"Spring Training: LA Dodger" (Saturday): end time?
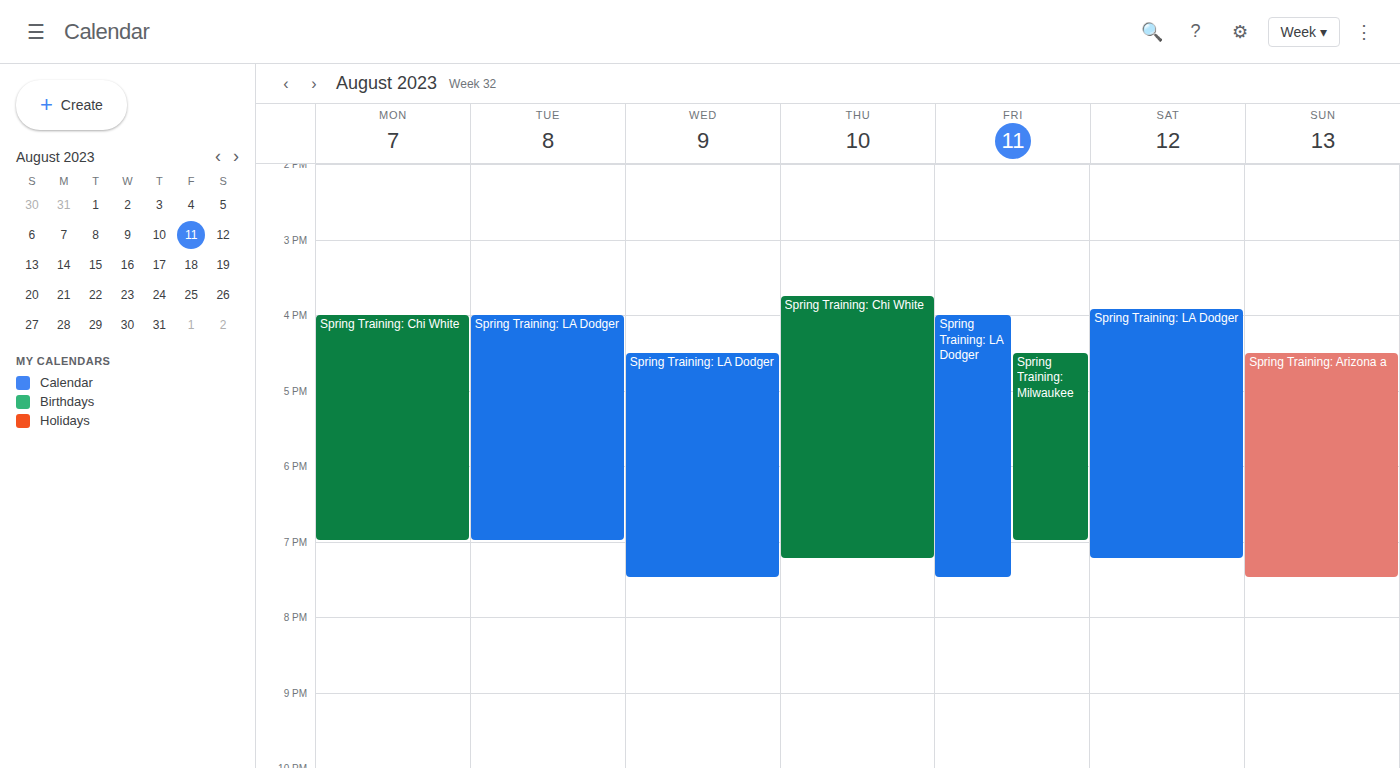
7:15 PM